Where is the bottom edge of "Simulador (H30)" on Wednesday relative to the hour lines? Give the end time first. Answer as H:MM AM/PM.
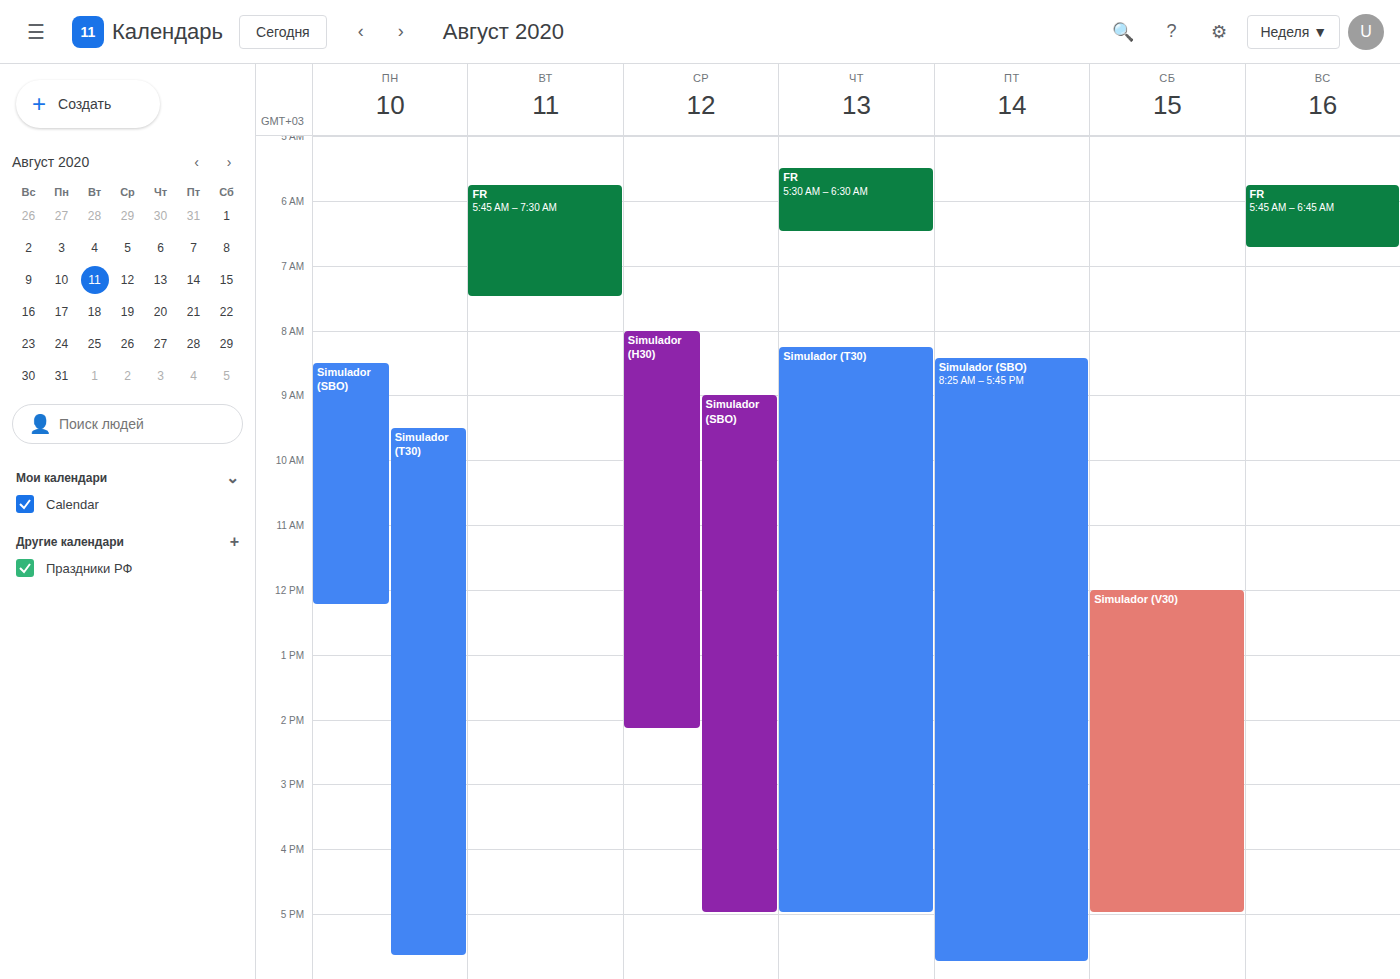
2:10 PM -- neither: 10 minutes below the 2 PM line and 50 minutes above the 3 PM line.